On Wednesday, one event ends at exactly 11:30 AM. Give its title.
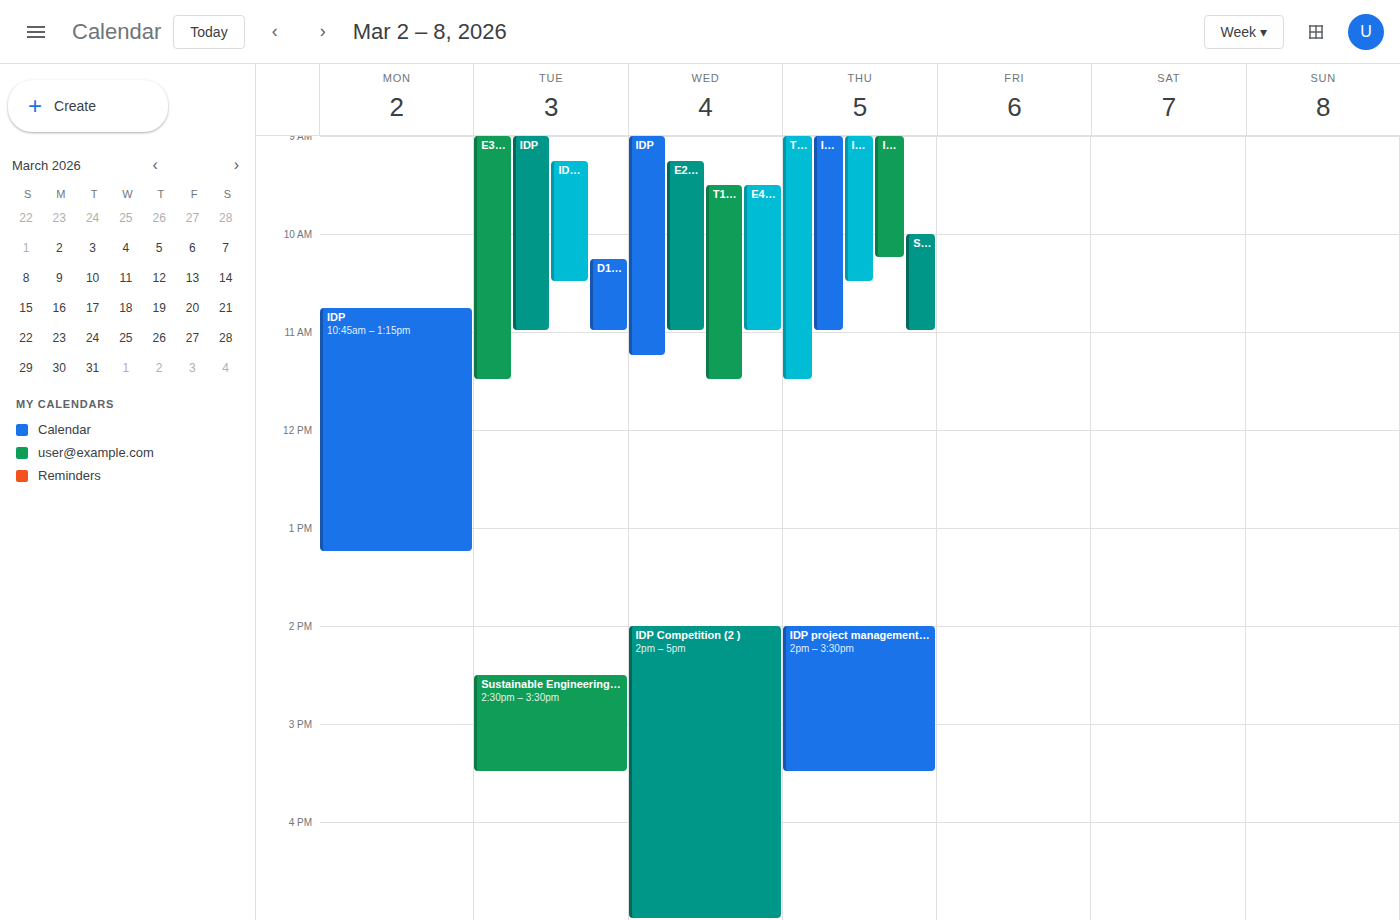
"T1: Heat pump ( , S)"